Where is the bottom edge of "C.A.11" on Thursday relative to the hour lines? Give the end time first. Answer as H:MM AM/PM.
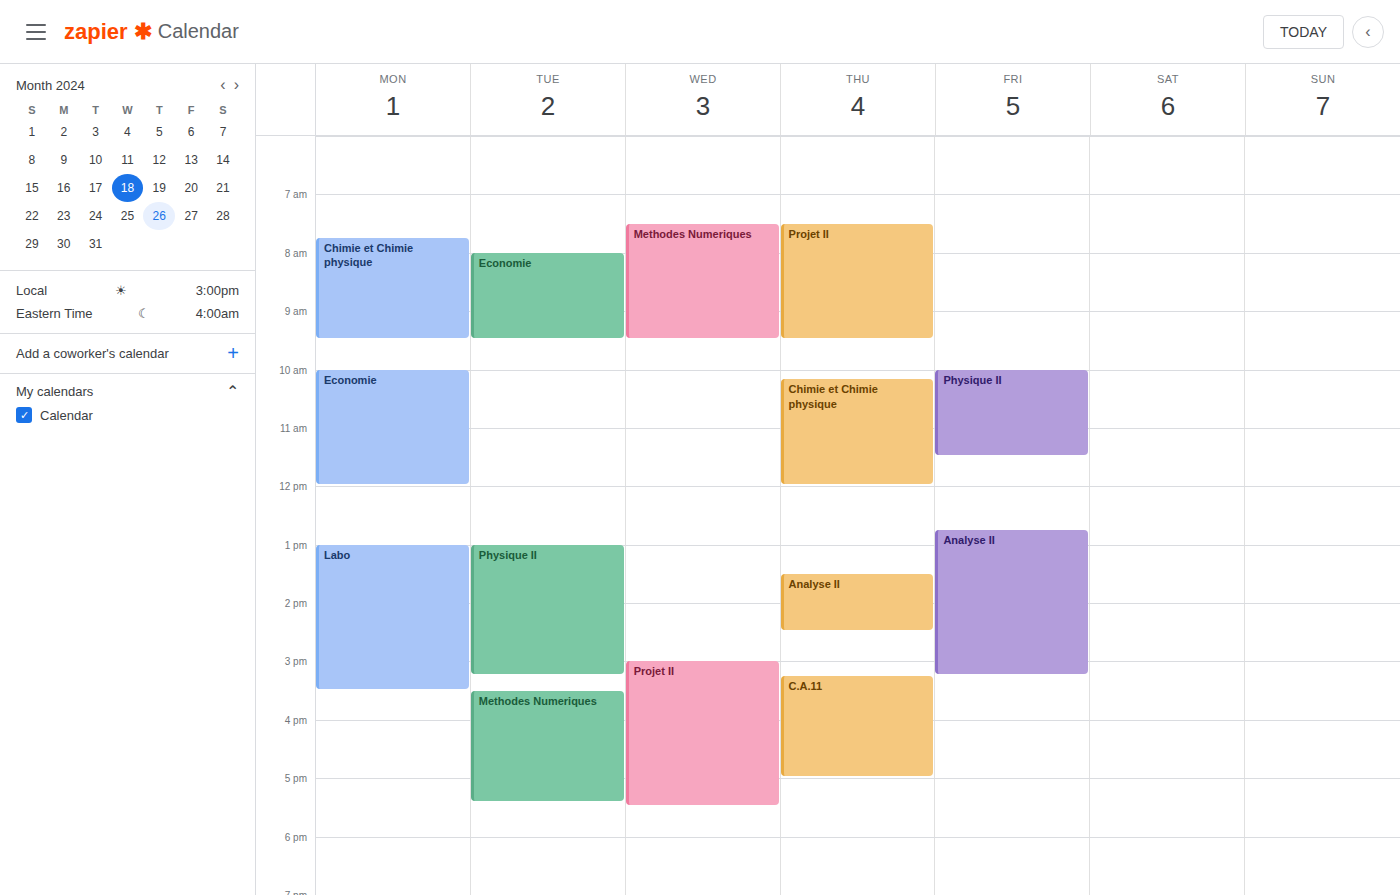
5:00 PM -- exactly on the 5 PM line.